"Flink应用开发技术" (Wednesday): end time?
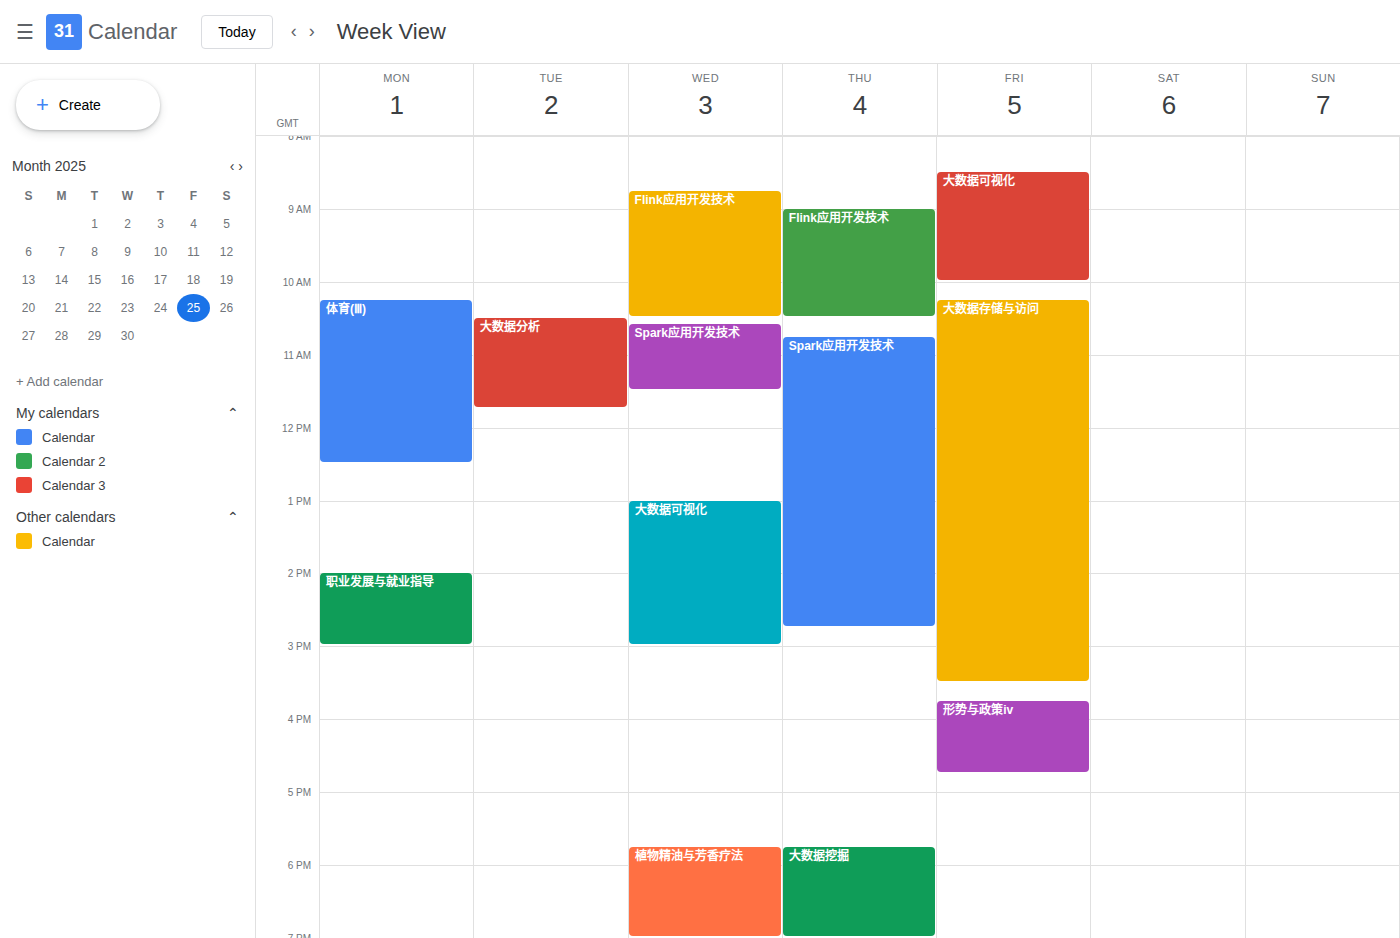
10:30 AM